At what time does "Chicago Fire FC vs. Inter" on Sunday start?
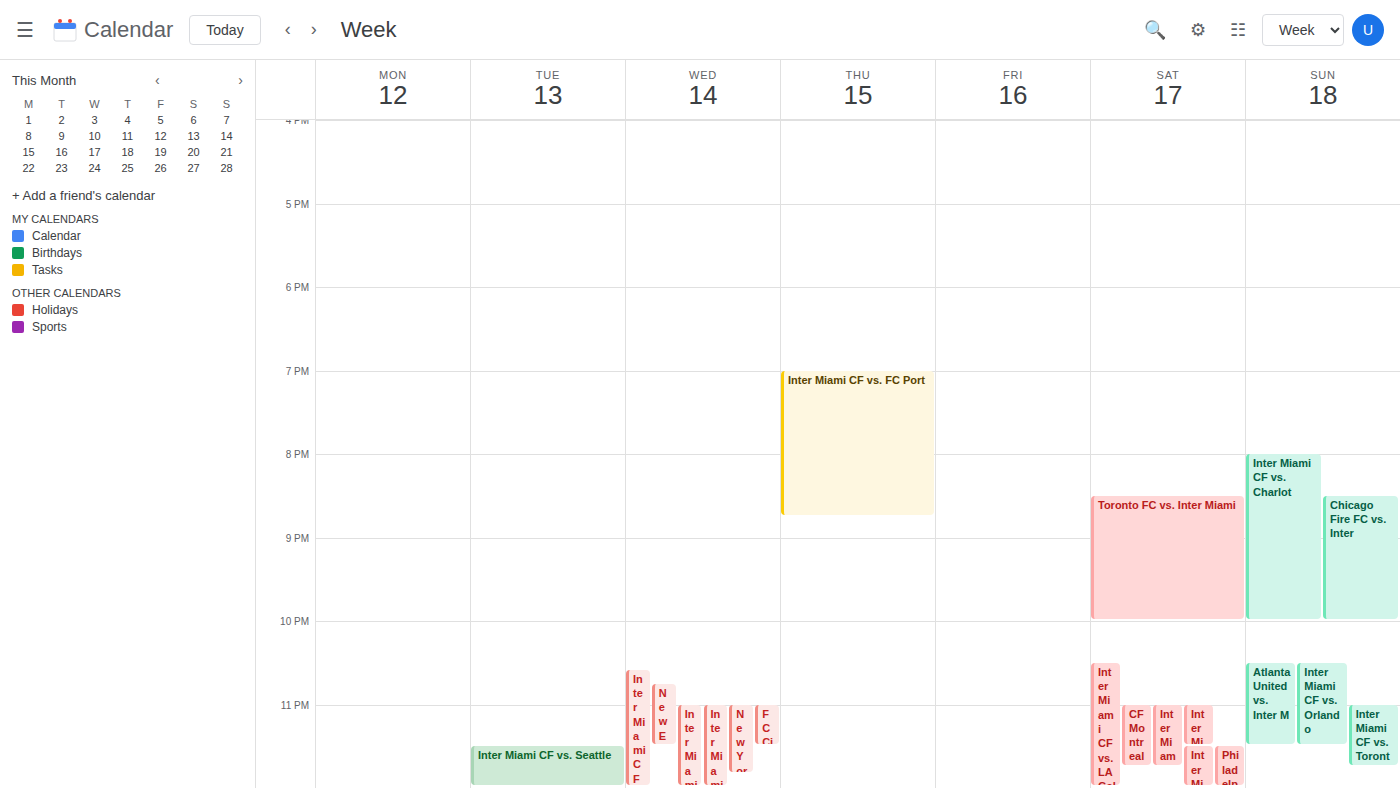
8:30 PM